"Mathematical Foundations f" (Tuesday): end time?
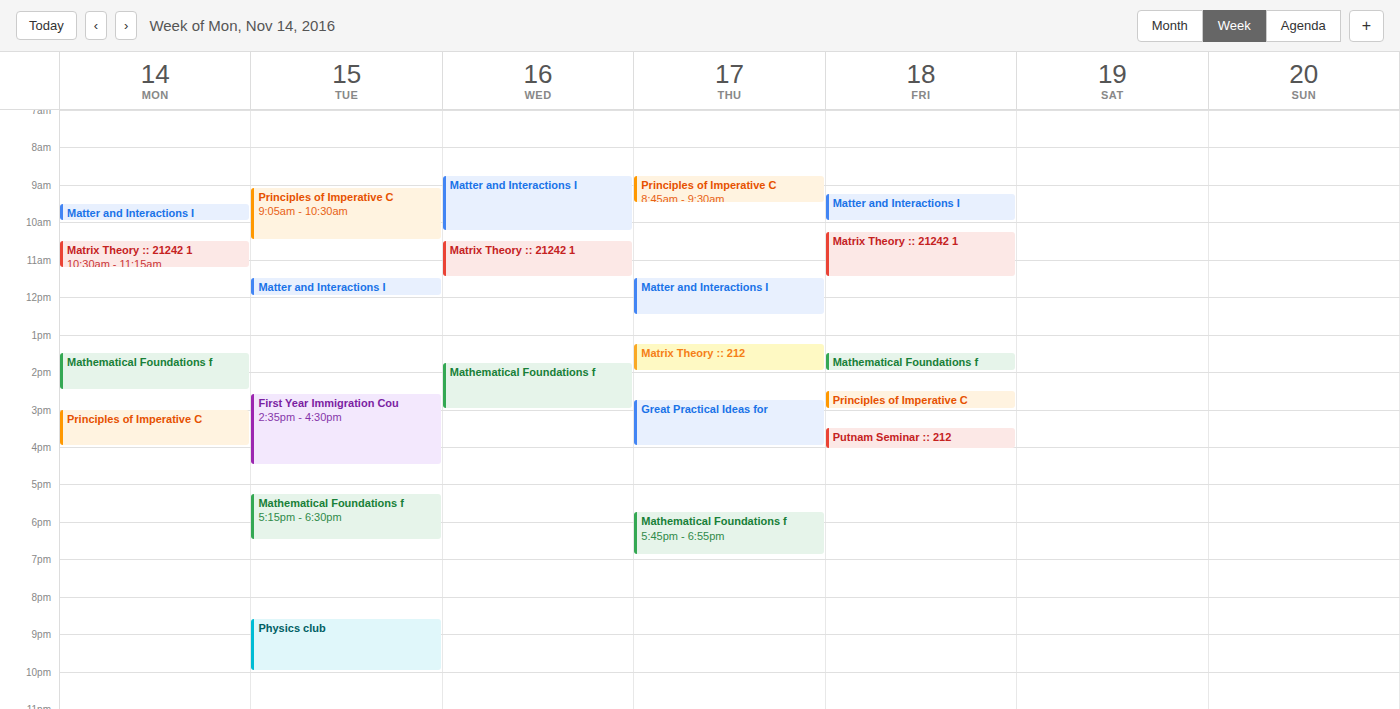
6:30 PM